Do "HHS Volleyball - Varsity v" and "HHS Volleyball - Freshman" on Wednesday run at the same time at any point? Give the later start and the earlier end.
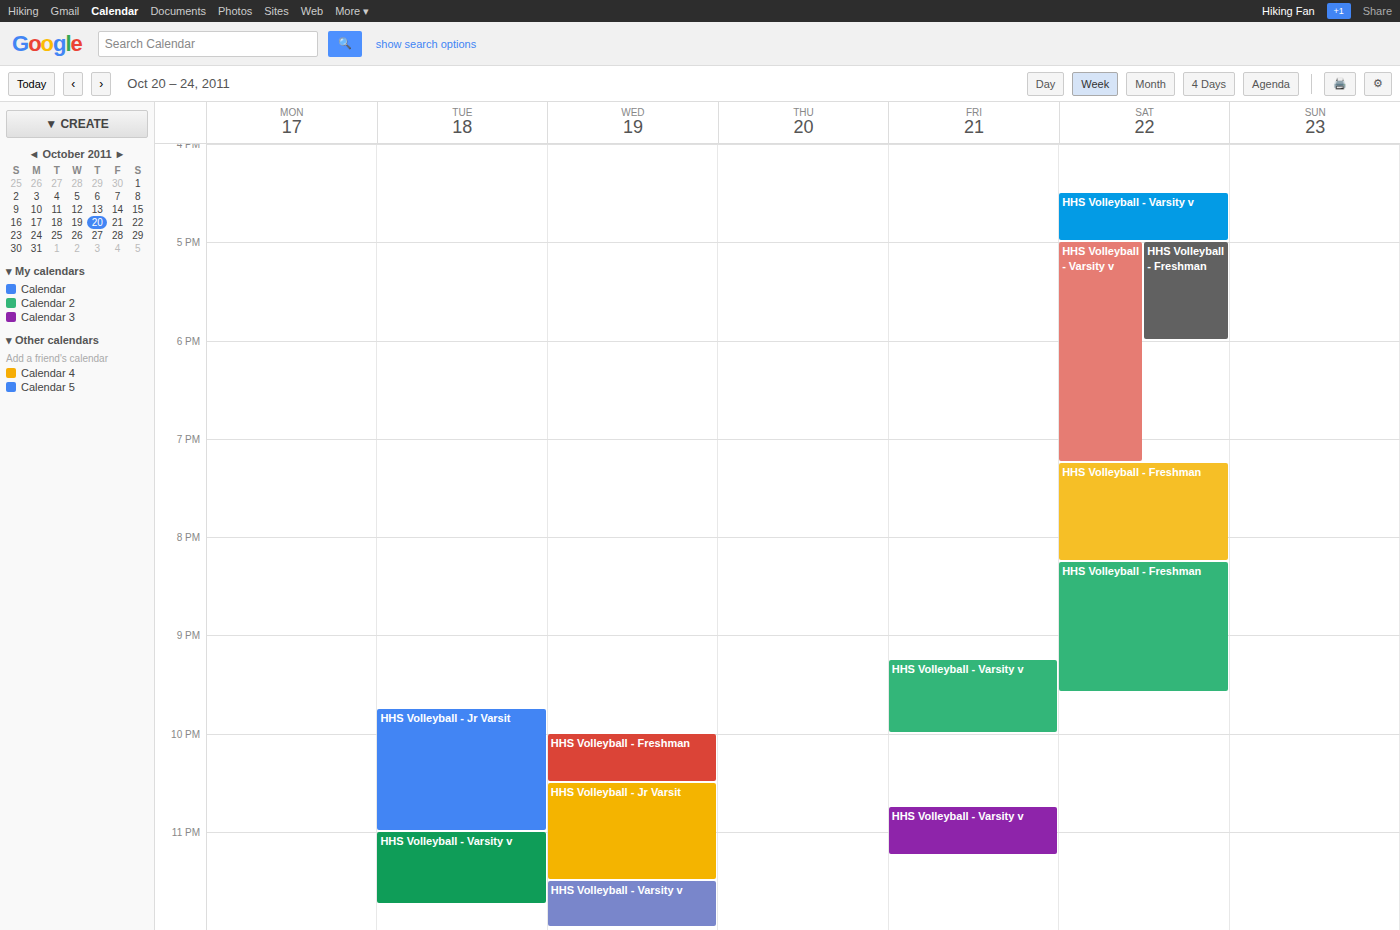
"HHS Volleyball - Freshman" ends at 10:30 PM and "HHS Volleyball - Varsity v" starts at 11:30 PM -- no overlap.